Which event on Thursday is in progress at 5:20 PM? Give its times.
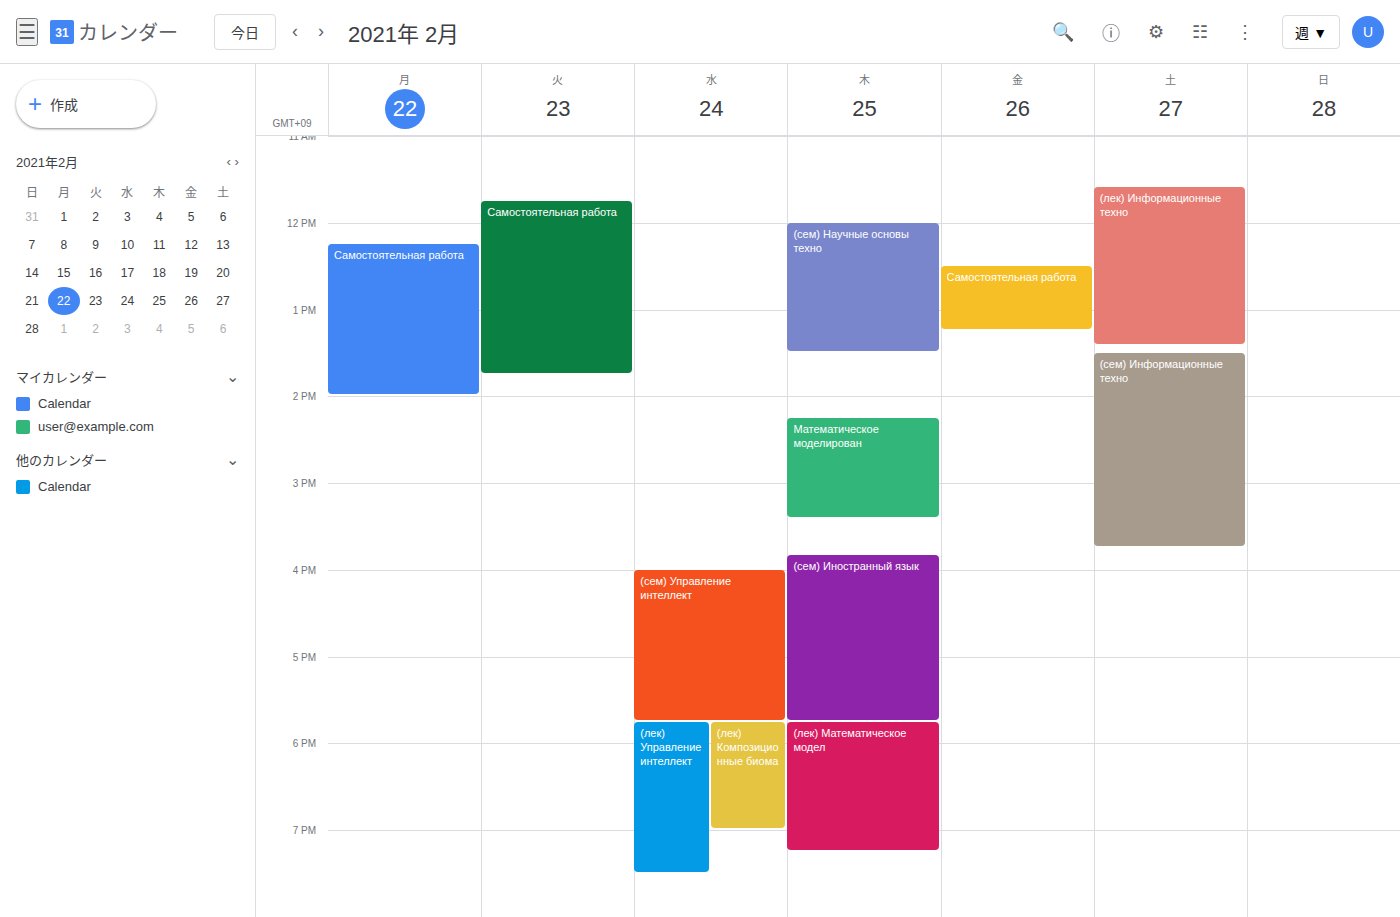
"(сем) Иностранный язык", 3:50 PM to 5:45 PM